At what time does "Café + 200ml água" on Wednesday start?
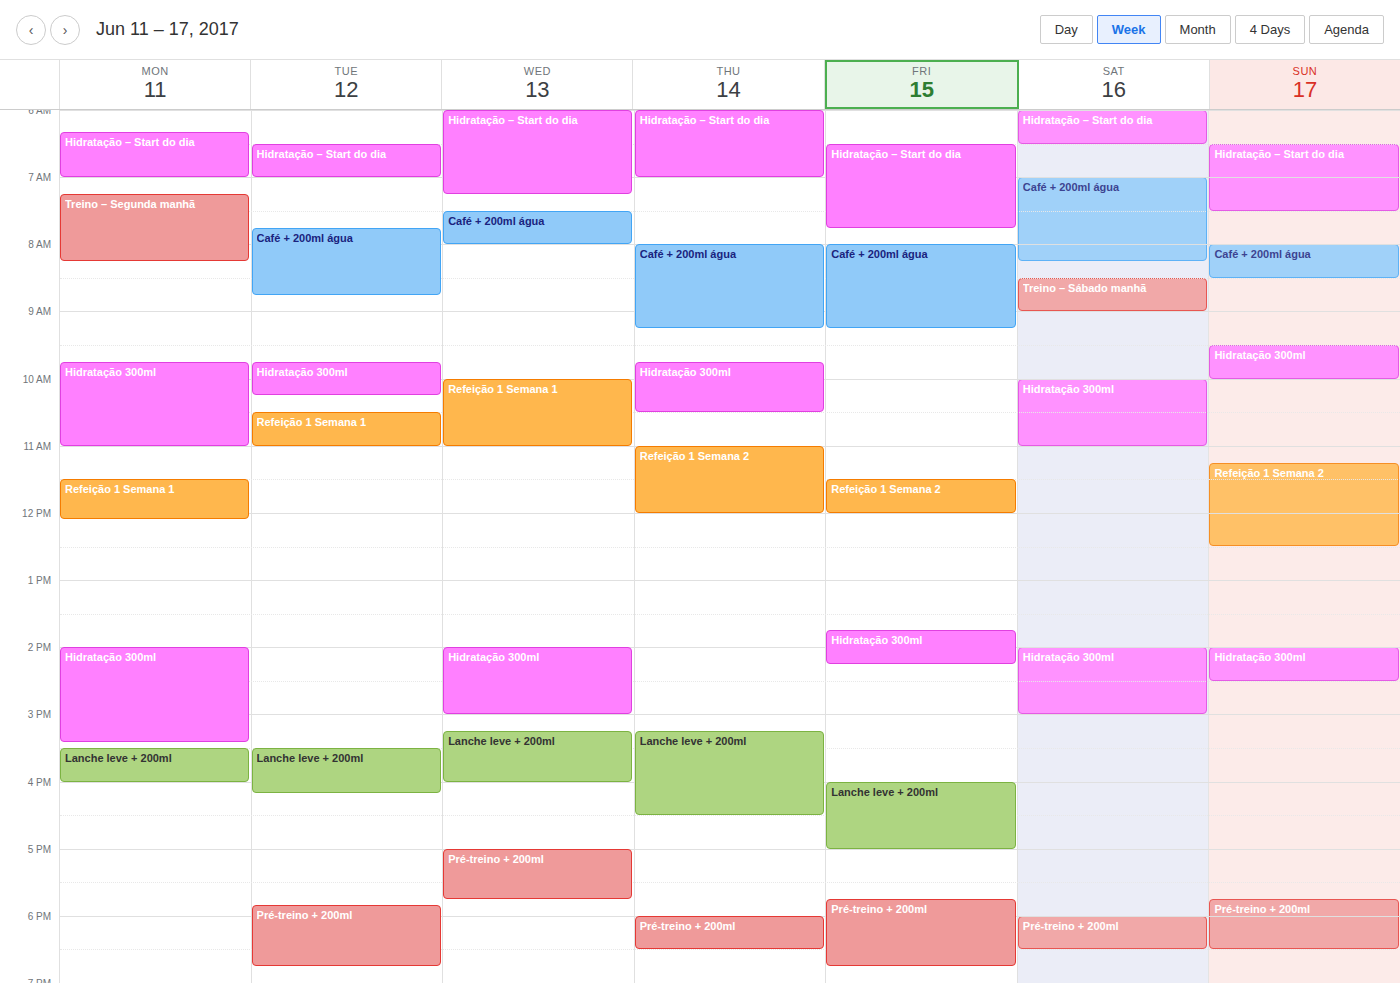
07:30